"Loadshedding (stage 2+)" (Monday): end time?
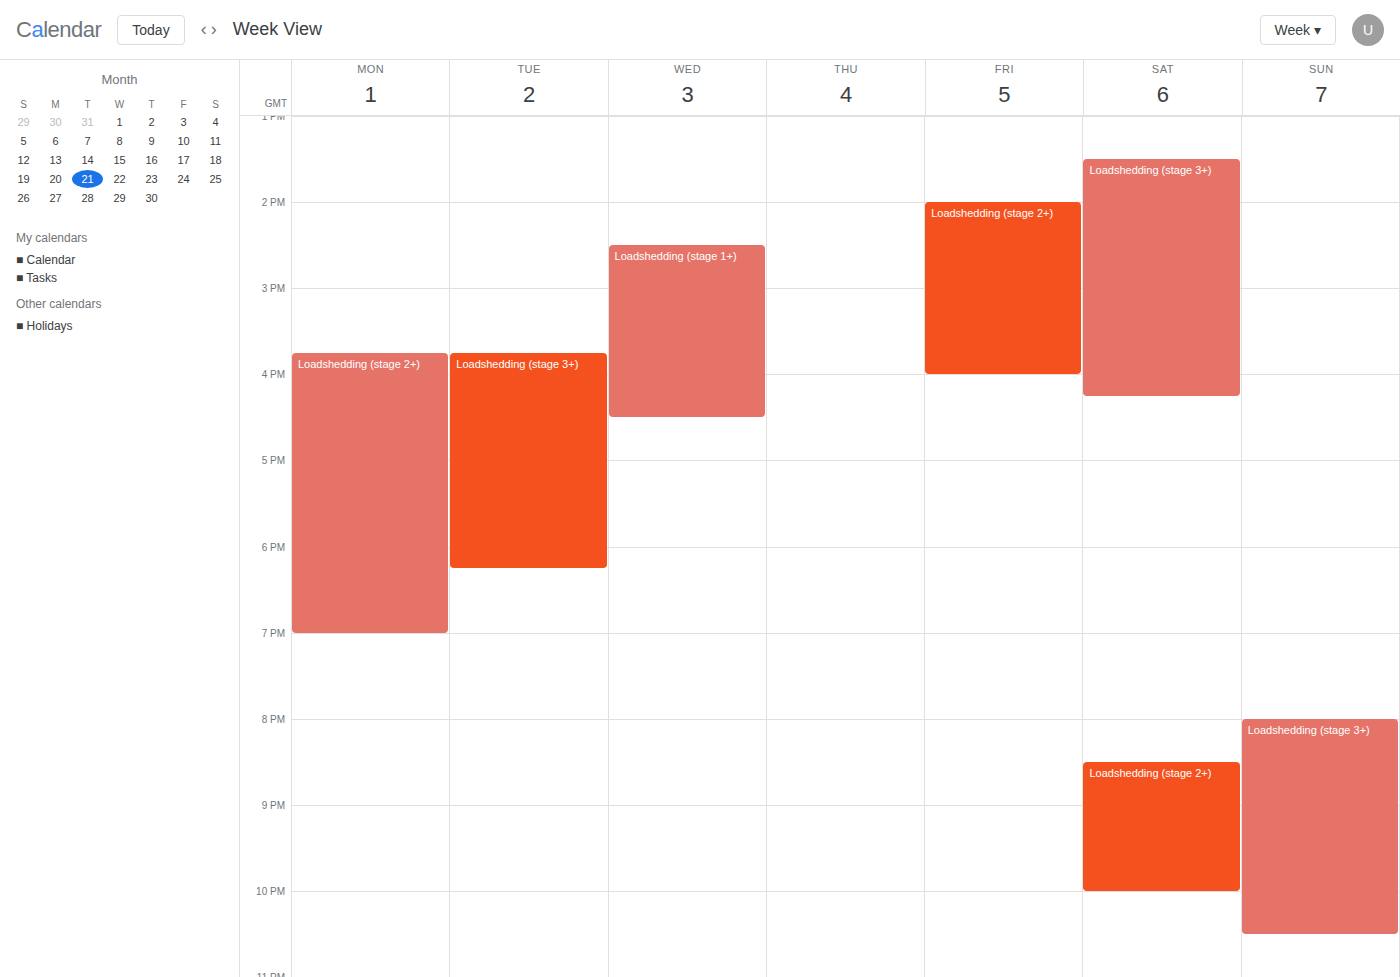
19:00